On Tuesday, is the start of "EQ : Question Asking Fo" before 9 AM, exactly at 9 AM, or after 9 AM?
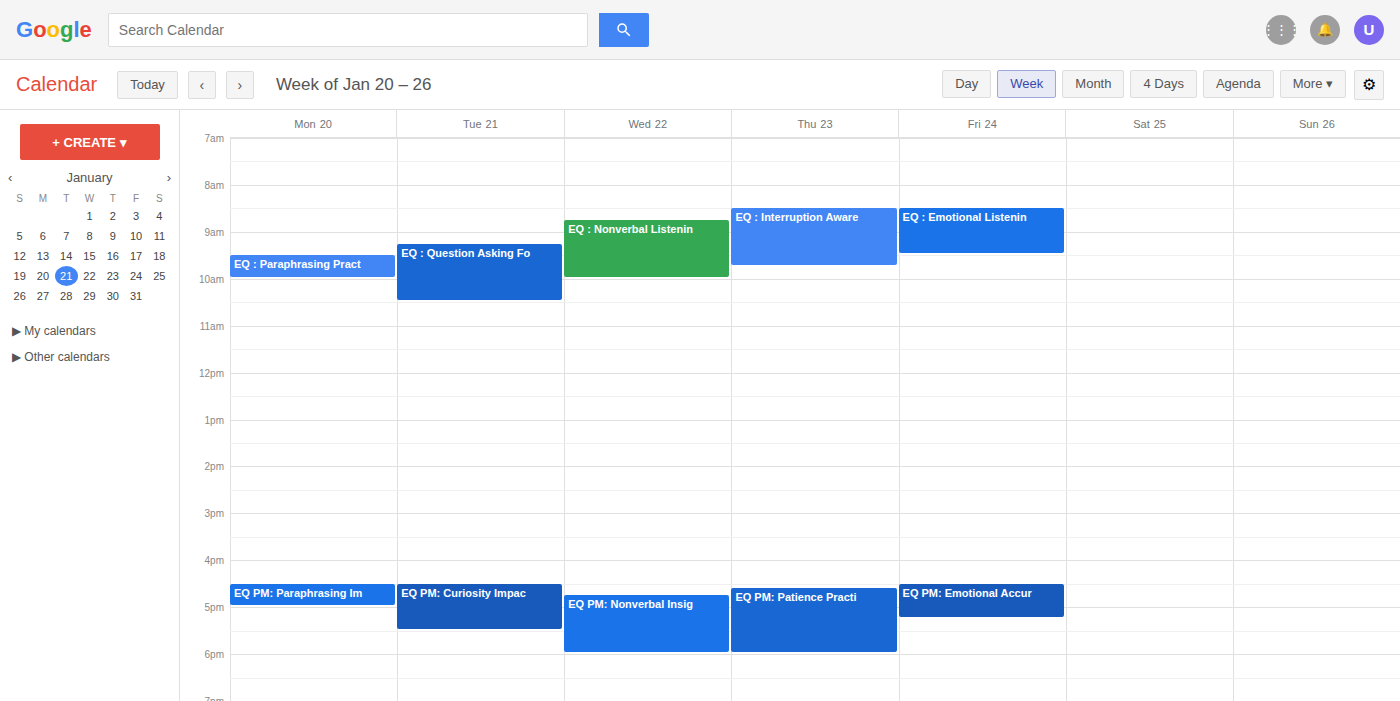
9:15 AM -- after 9 AM, 15 minutes below the 9 AM line.